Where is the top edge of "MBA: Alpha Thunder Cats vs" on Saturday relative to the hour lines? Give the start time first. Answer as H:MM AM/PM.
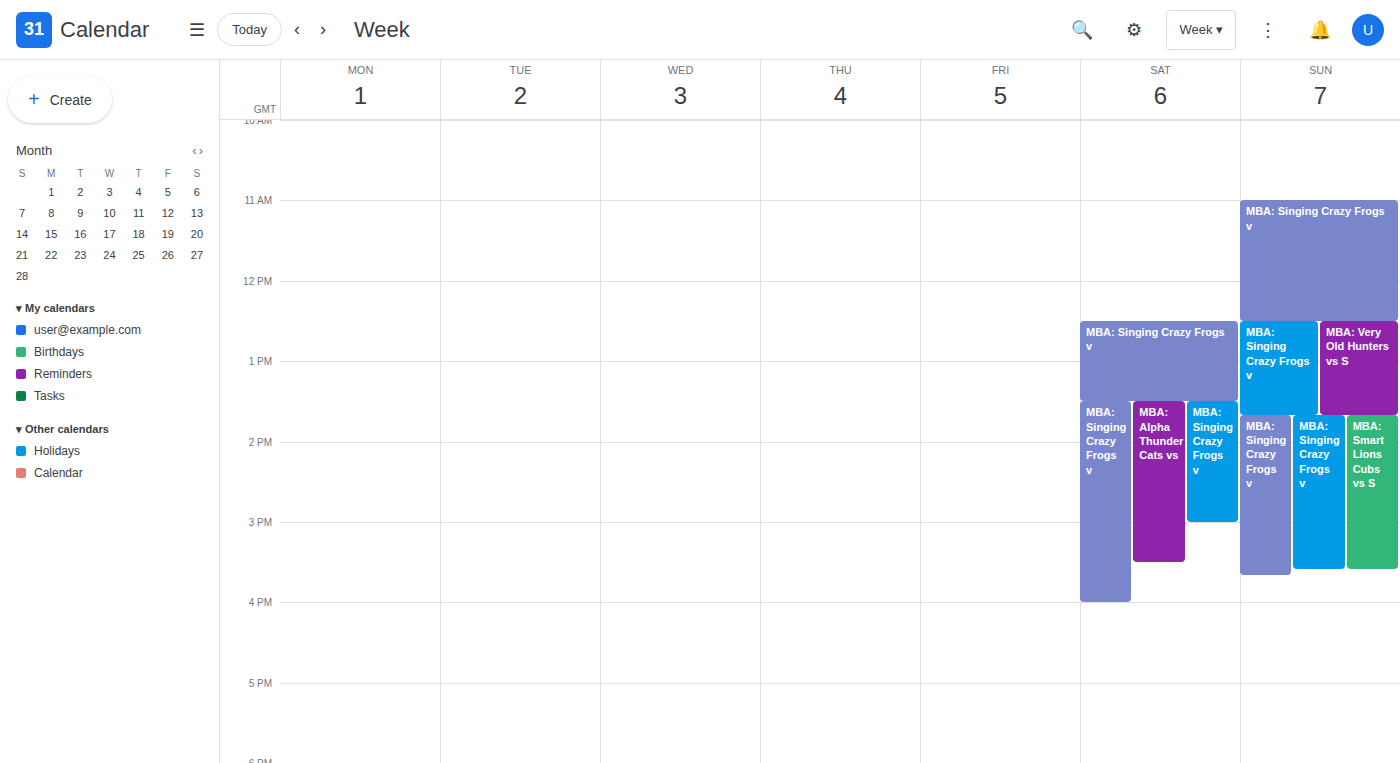
1:30 PM -- halfway between the 1 PM and 2 PM lines.